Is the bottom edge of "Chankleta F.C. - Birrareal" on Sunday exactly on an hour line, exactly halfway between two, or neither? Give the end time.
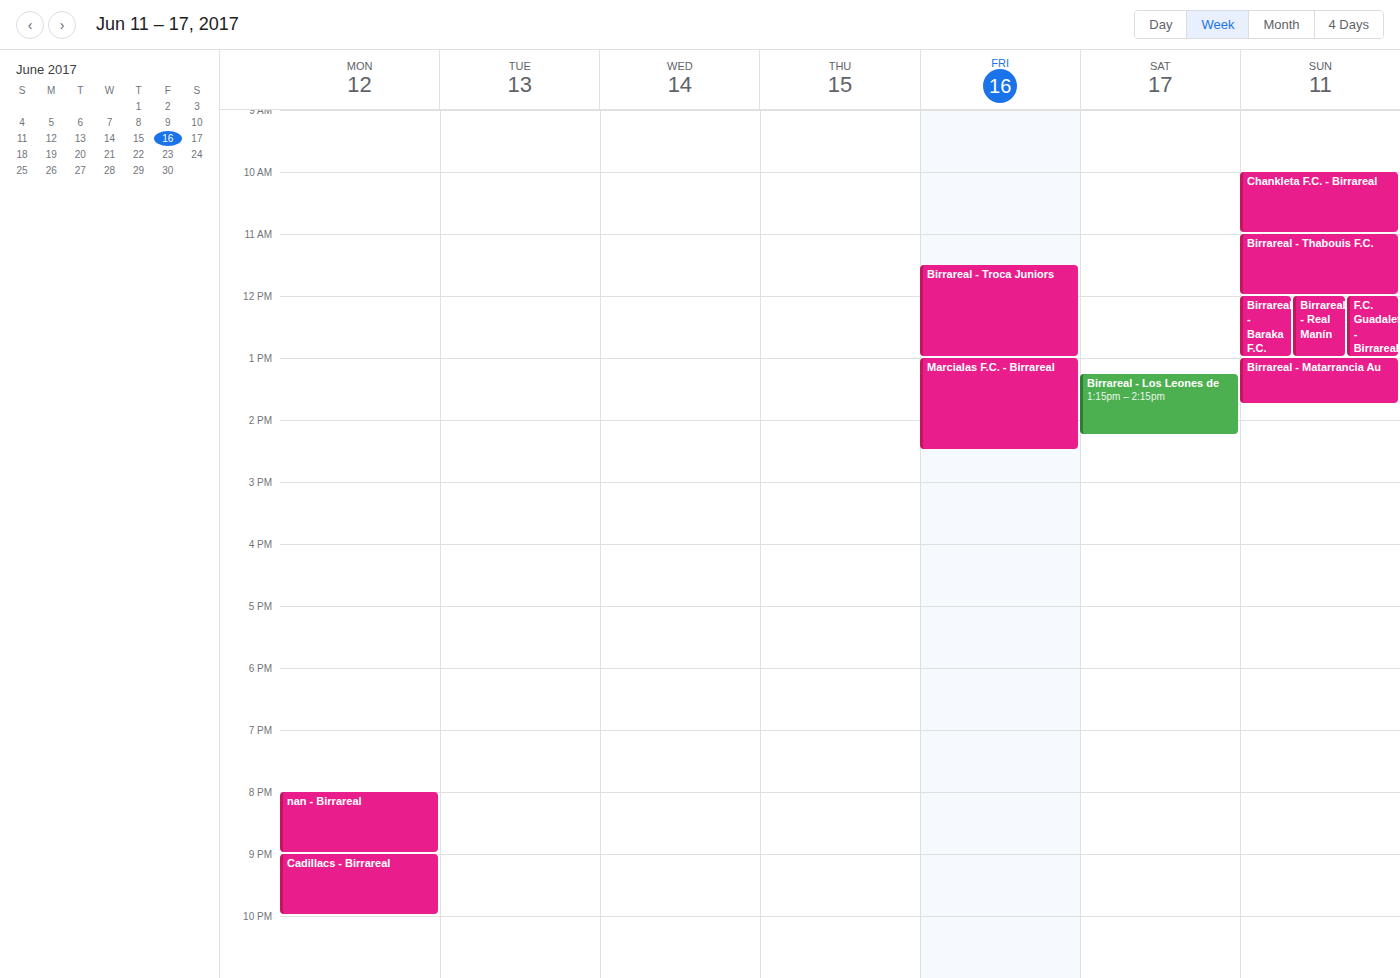
11:00 AM -- exactly on the 11 AM line.